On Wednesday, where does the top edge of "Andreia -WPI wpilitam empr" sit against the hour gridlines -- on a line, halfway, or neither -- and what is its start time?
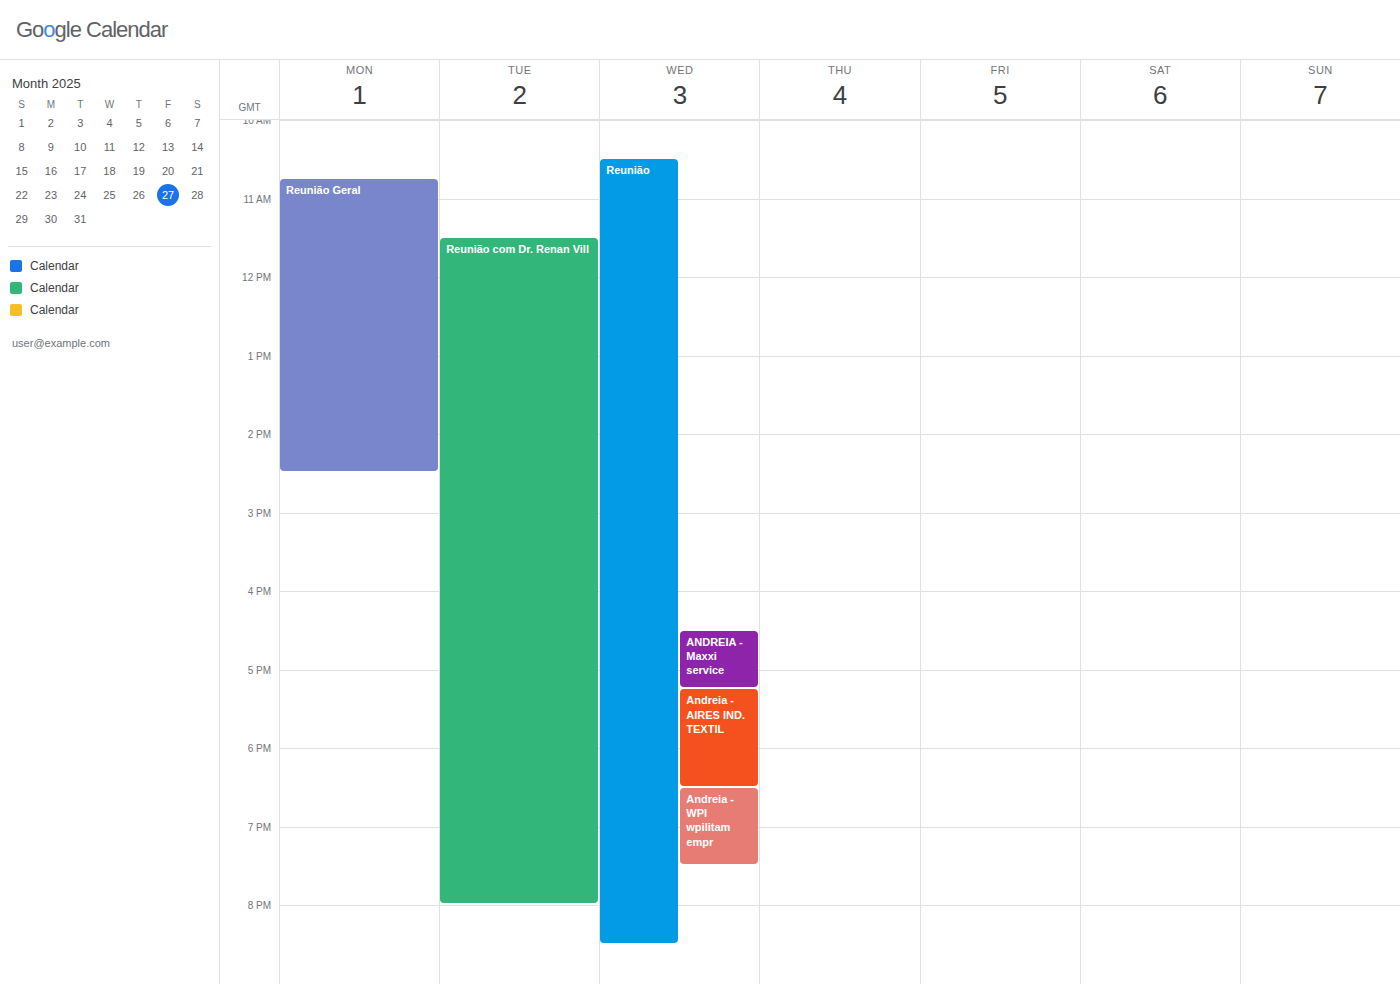
6:30 PM -- halfway between the 6 PM and 7 PM lines.